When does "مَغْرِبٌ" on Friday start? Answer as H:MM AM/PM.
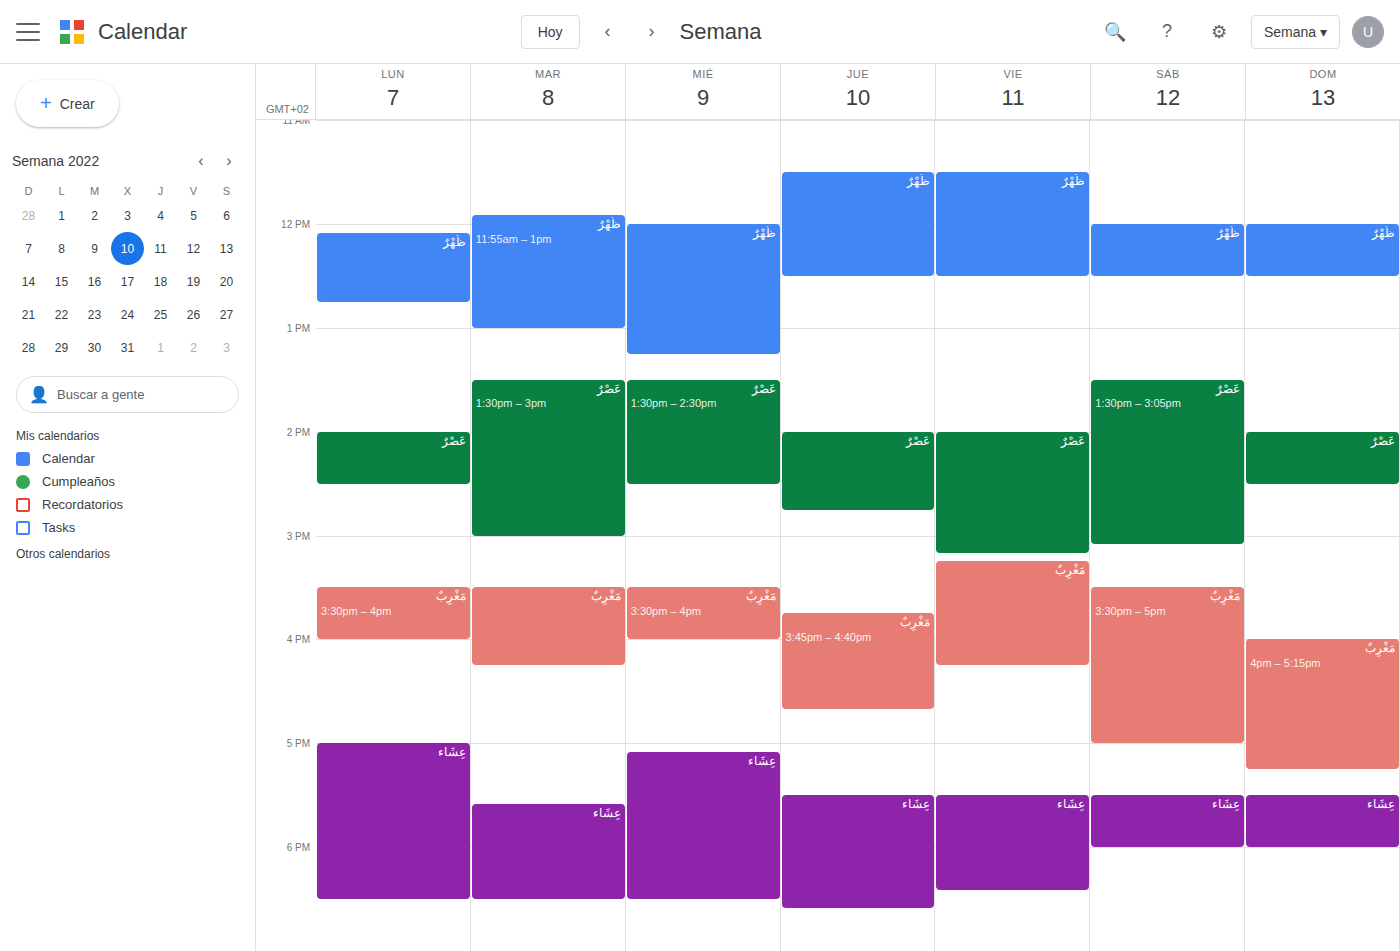
3:15 PM